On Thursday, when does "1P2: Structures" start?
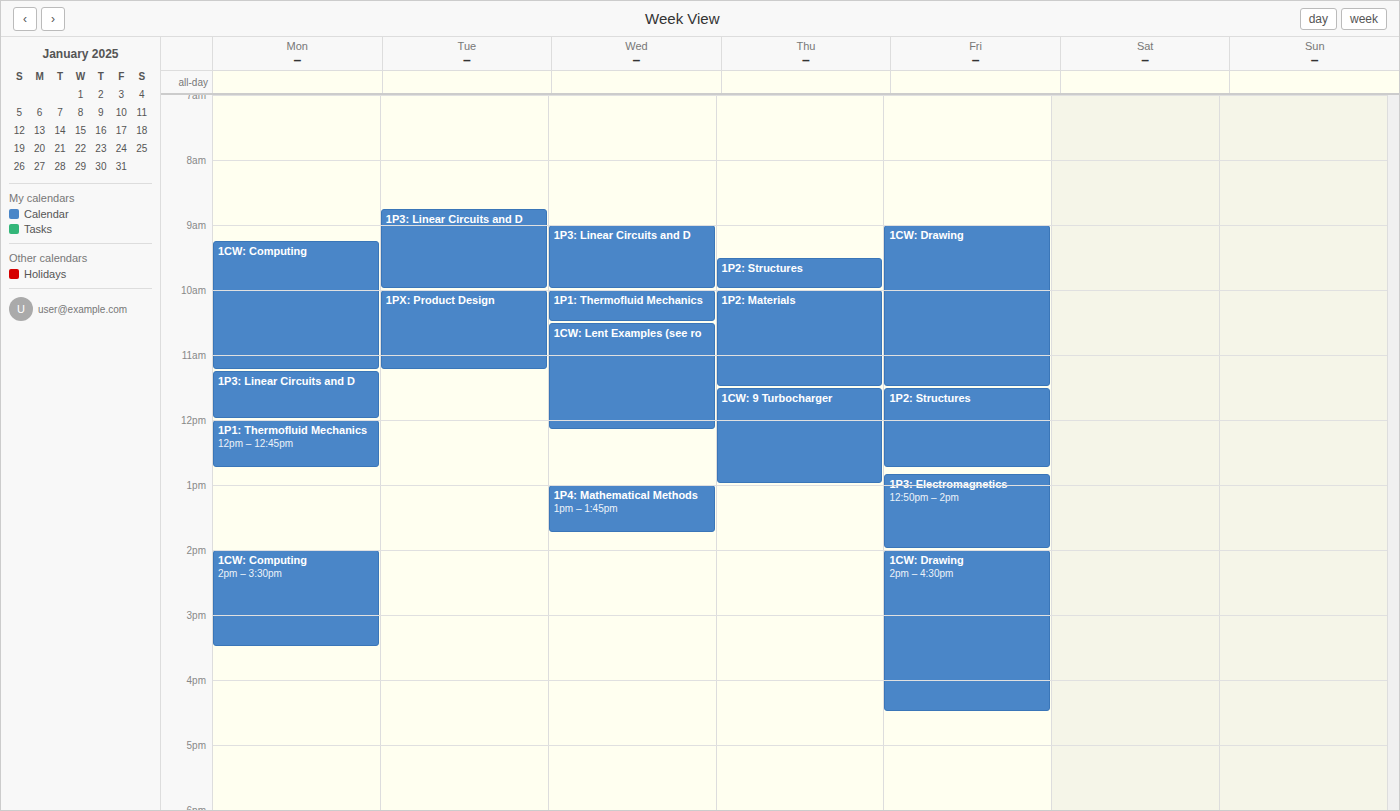
9:30 AM